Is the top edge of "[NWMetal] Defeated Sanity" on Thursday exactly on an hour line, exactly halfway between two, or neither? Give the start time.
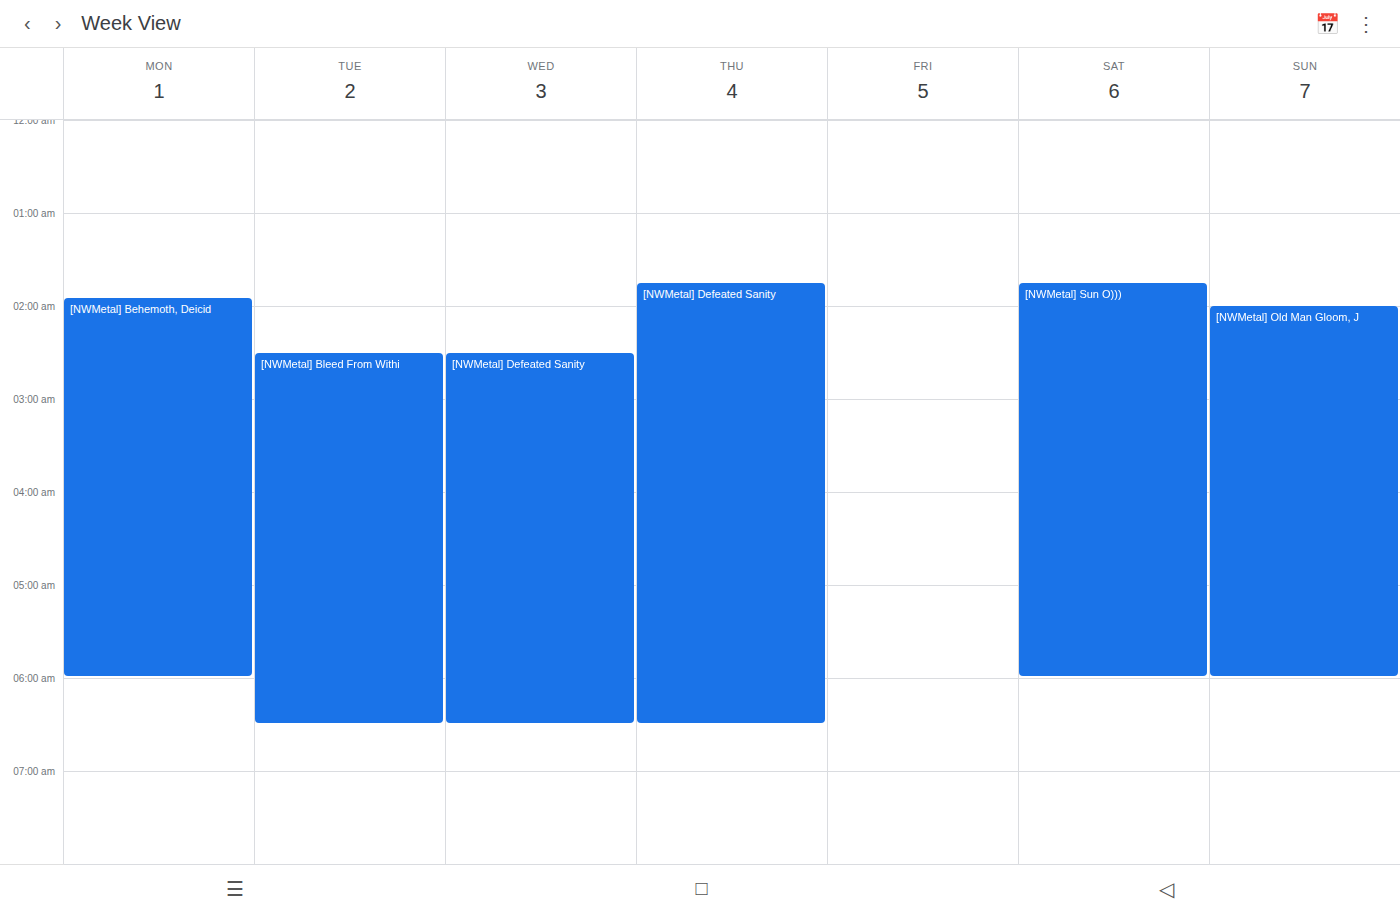
1:45 AM -- neither: three quarters of the way from the 1 AM line to the 2 AM line.